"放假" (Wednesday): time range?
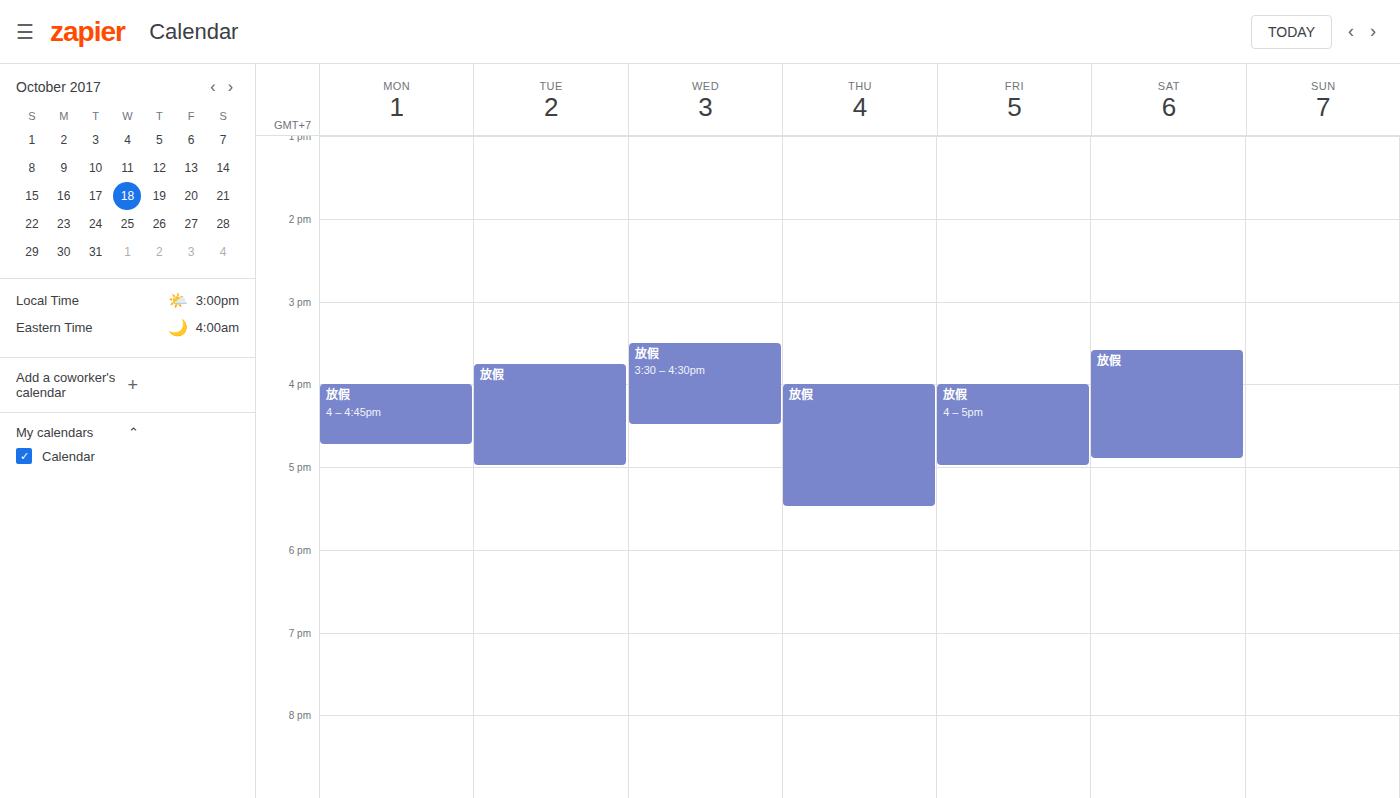
3:30 PM to 4:30 PM